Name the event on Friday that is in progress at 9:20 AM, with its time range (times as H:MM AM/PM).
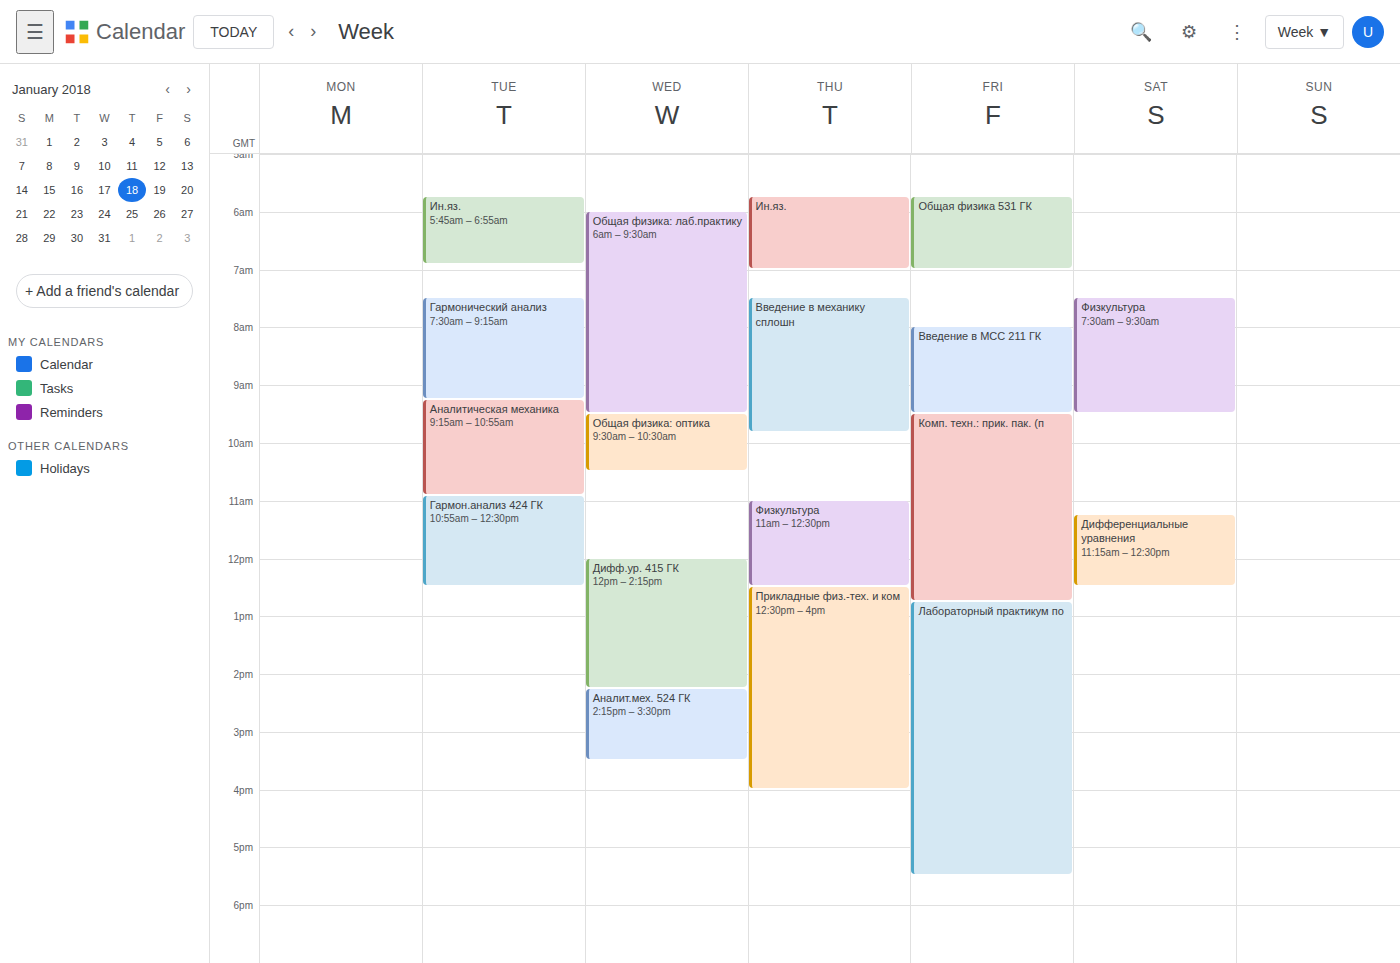
"Введение в МСС 211 ГК", 8:00 AM to 9:30 AM